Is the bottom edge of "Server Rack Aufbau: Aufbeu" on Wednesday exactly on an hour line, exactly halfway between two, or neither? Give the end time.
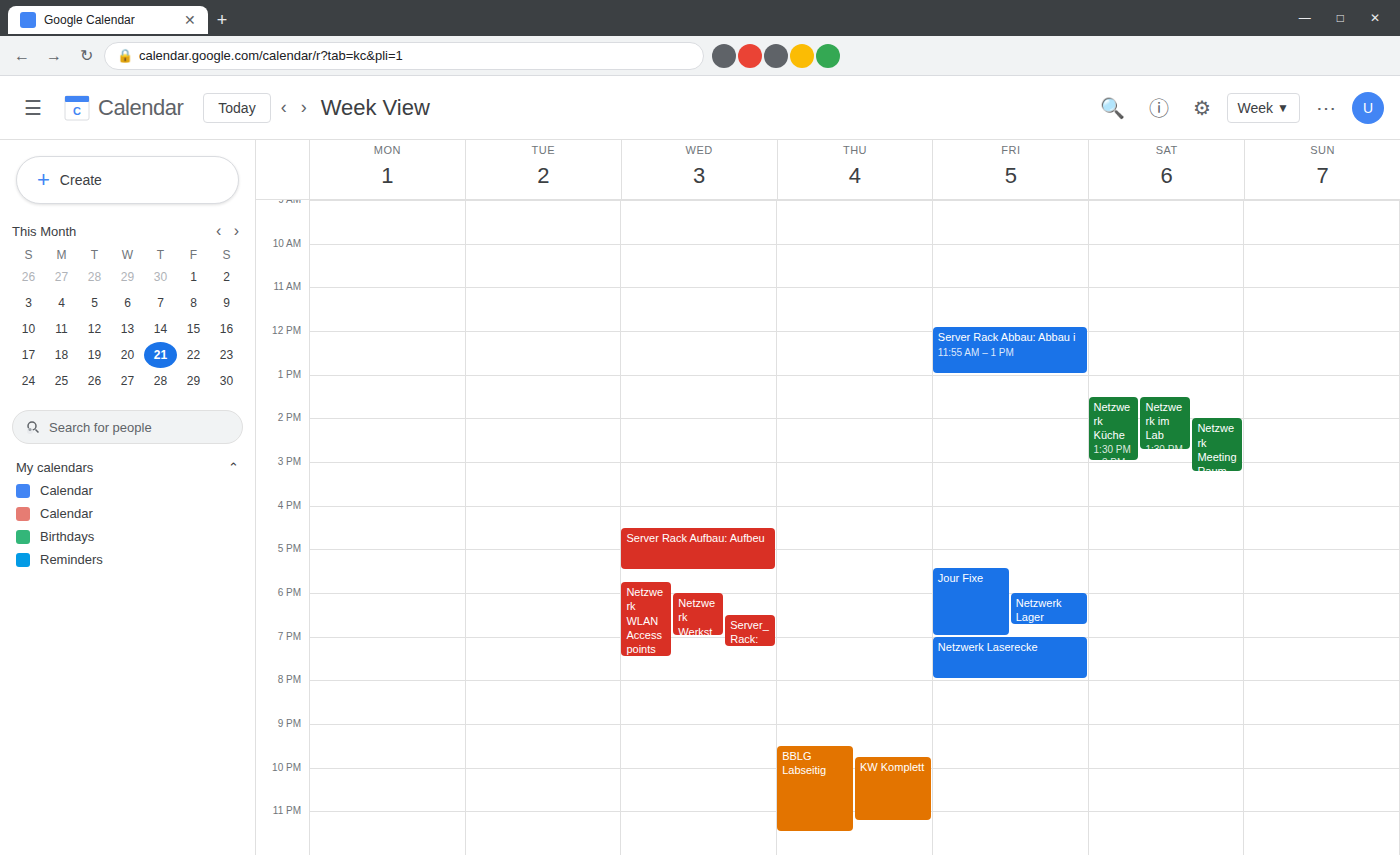
5:30 PM -- halfway between the 5 PM and 6 PM lines.